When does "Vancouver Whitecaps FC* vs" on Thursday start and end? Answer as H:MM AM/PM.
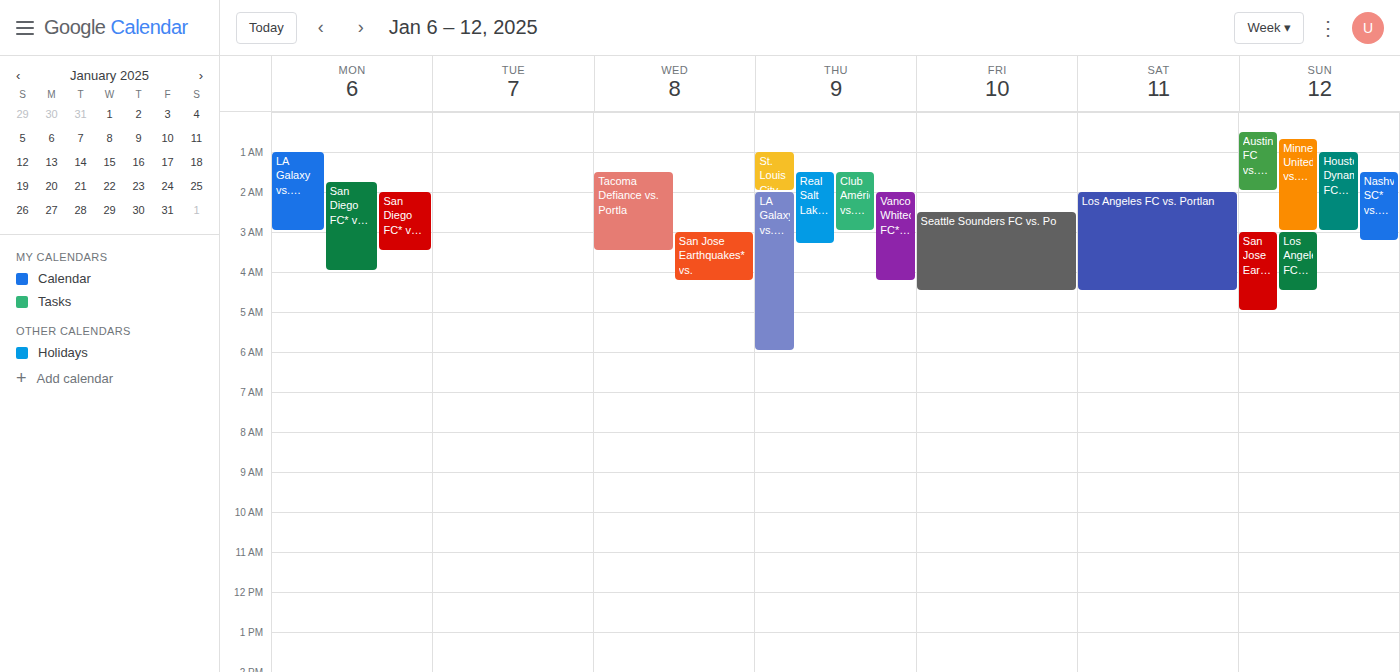
2:00 AM to 4:15 AM